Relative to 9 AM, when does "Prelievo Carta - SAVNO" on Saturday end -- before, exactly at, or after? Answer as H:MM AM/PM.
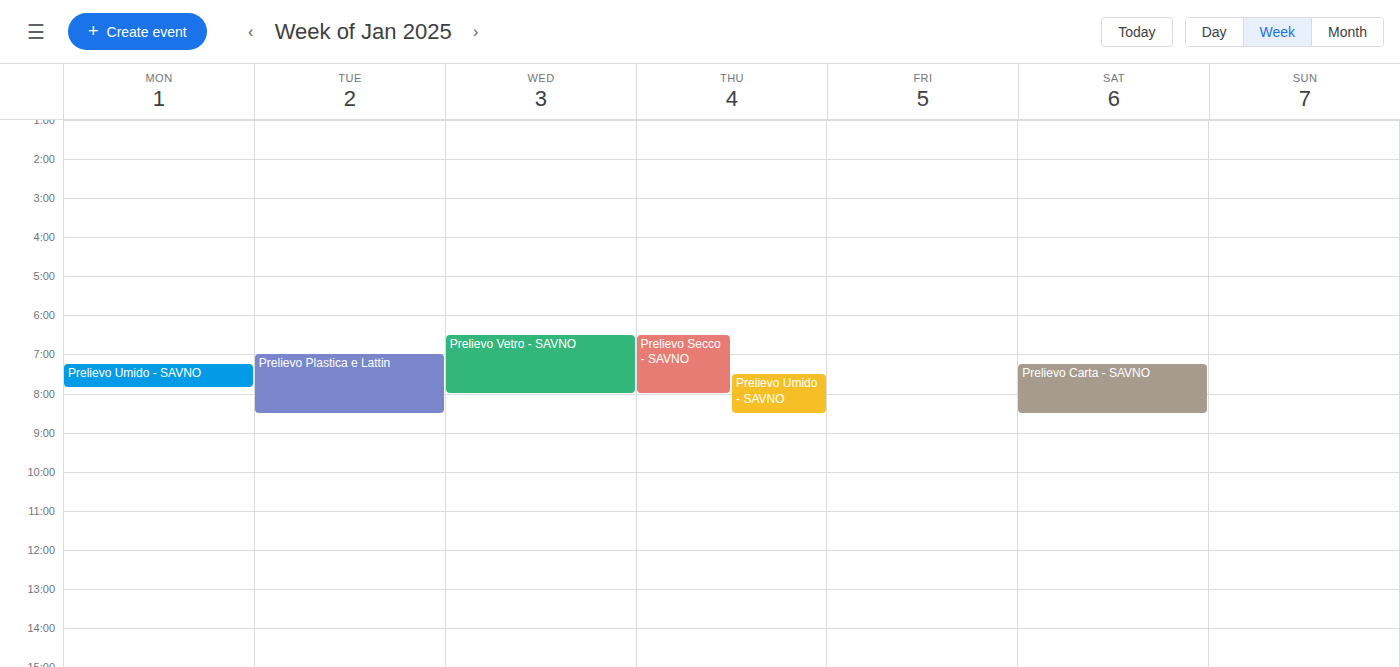
8:30 AM -- before 9 AM, 30 minutes above the 9 AM line.